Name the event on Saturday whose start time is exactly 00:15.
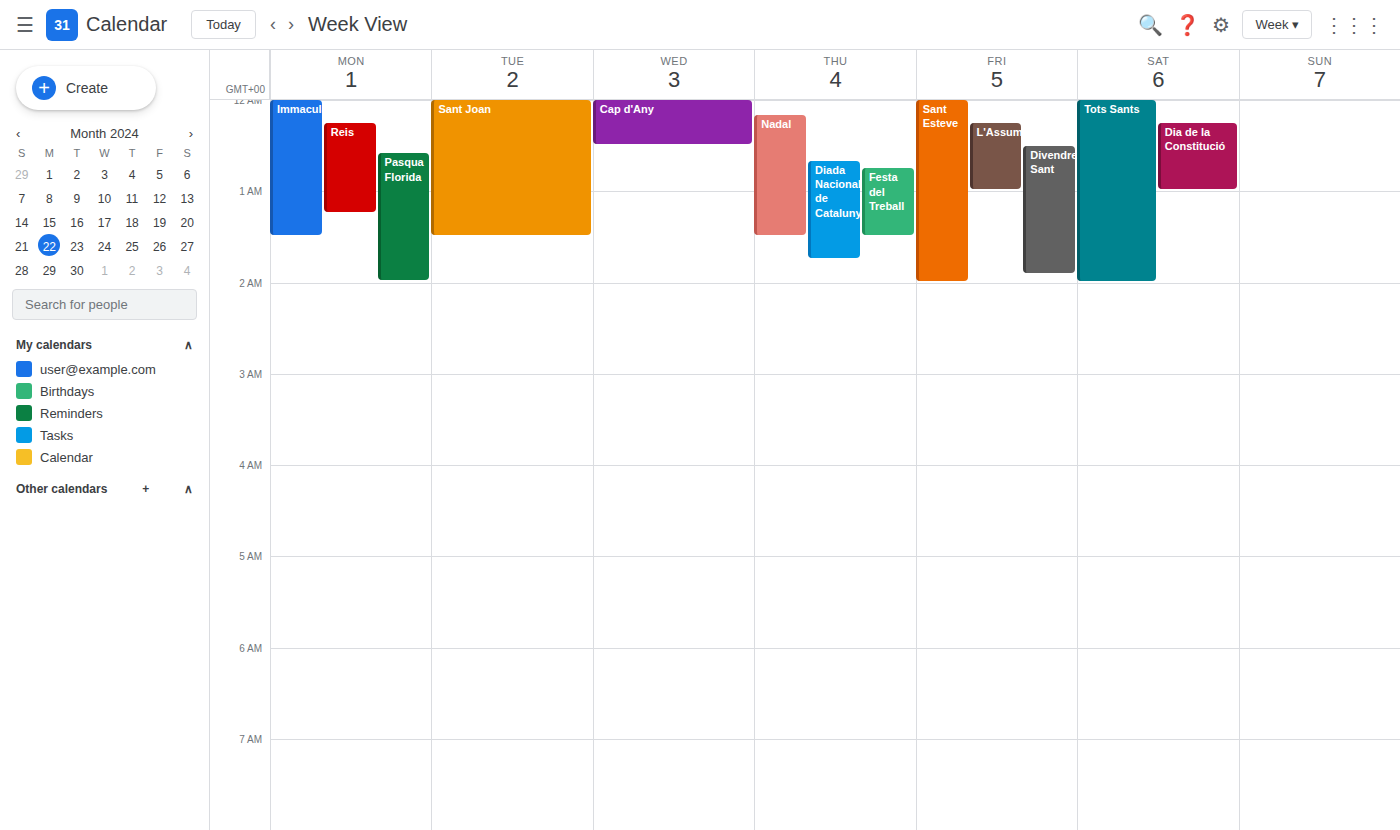
"Dia de la Constitució"